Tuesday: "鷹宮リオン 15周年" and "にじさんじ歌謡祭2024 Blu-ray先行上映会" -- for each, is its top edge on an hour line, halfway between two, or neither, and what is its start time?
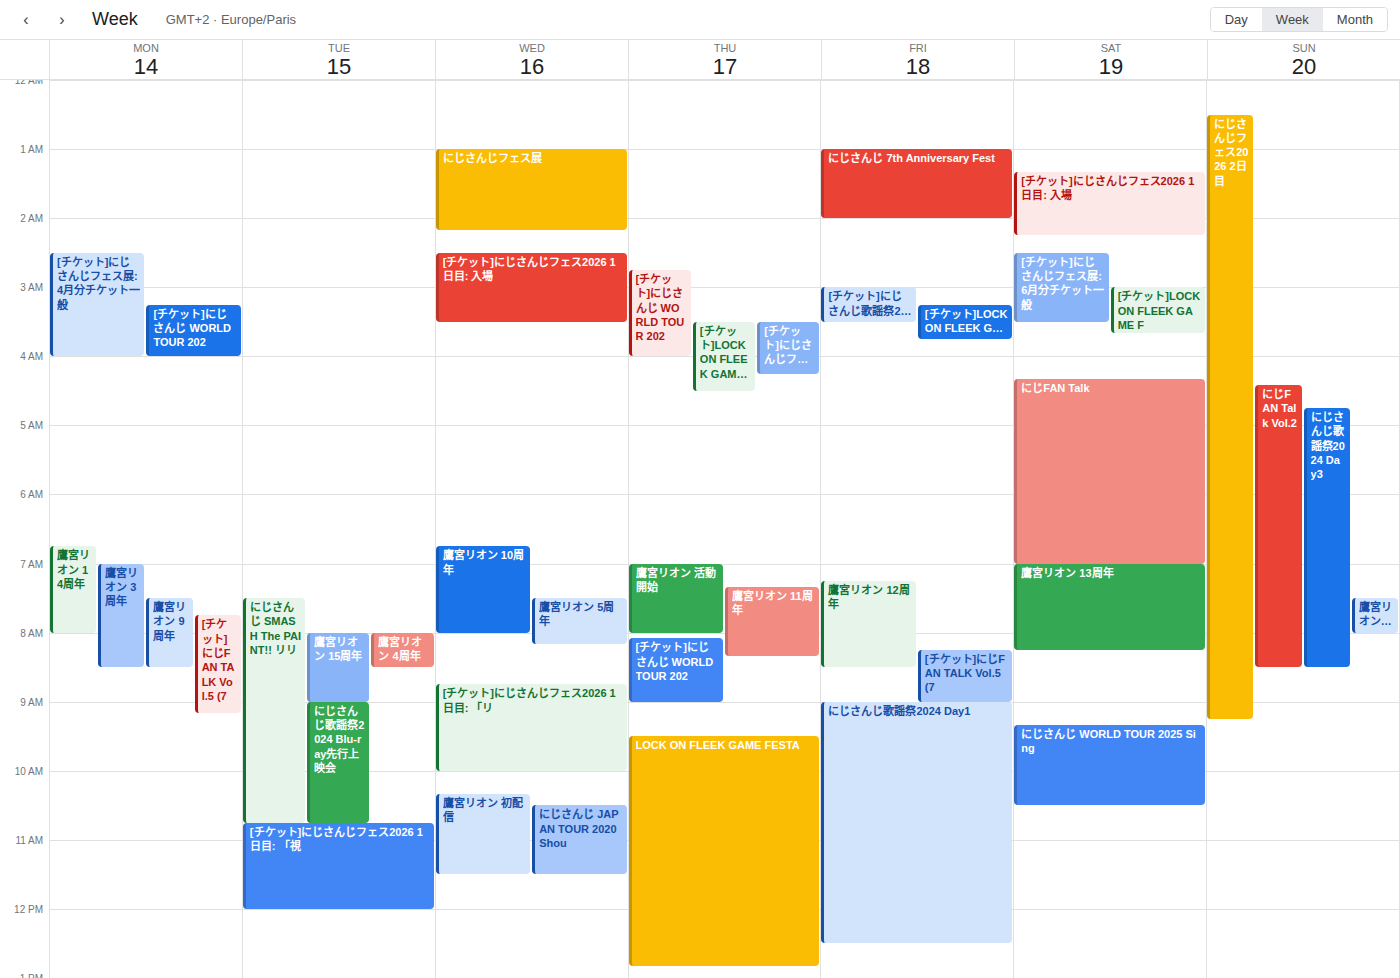
"鷹宮リオン 15周年": 8:00 AM, exactly on the 8 AM line. "にじさんじ歌謡祭2024 Blu-ray先行上映会": 9:00 AM, exactly on the 9 AM line.